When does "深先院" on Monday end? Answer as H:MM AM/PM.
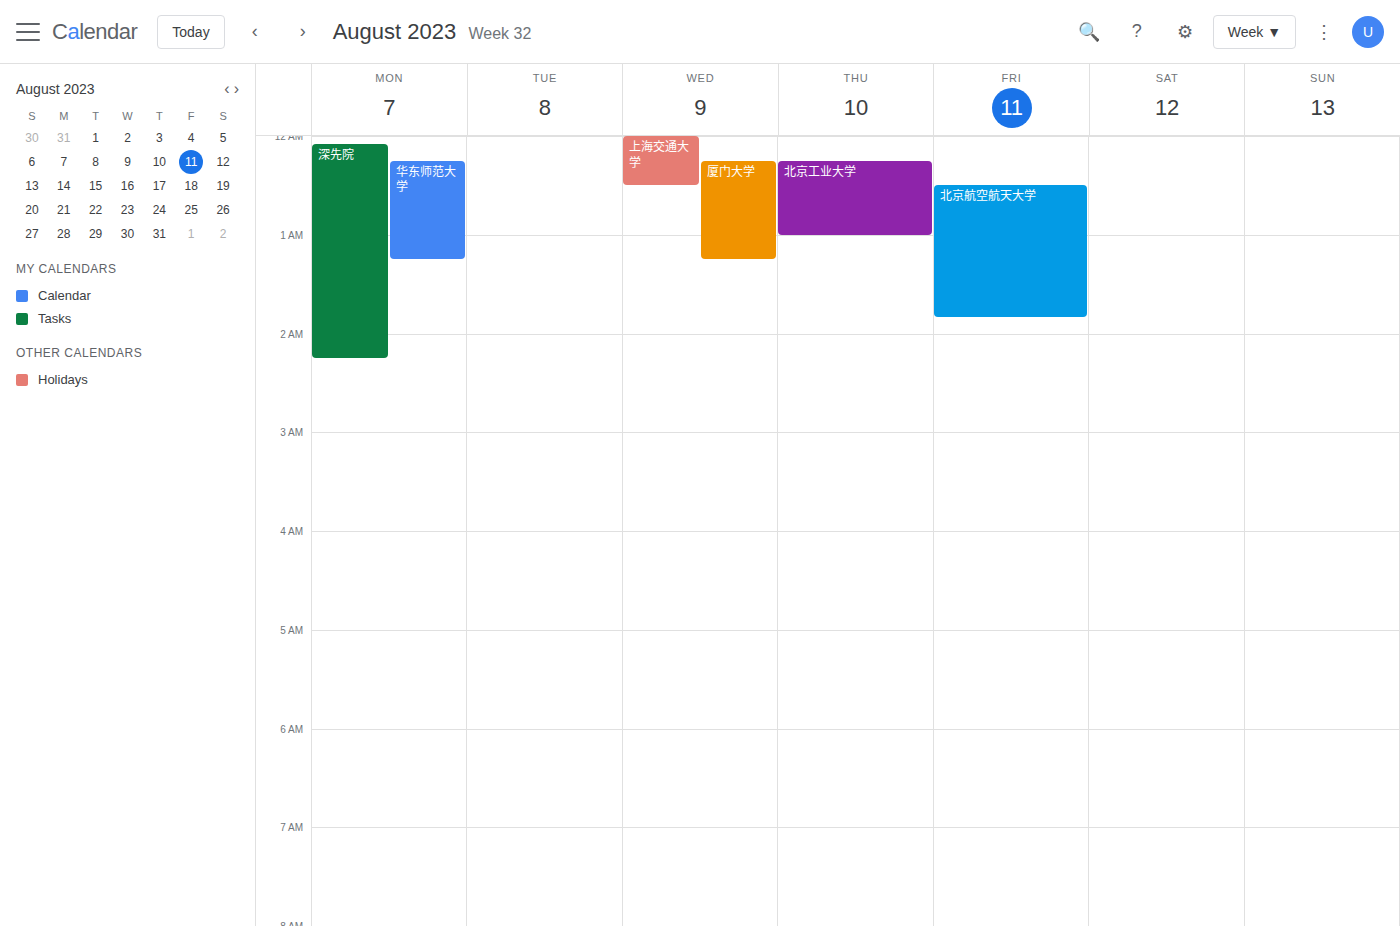
2:15 AM